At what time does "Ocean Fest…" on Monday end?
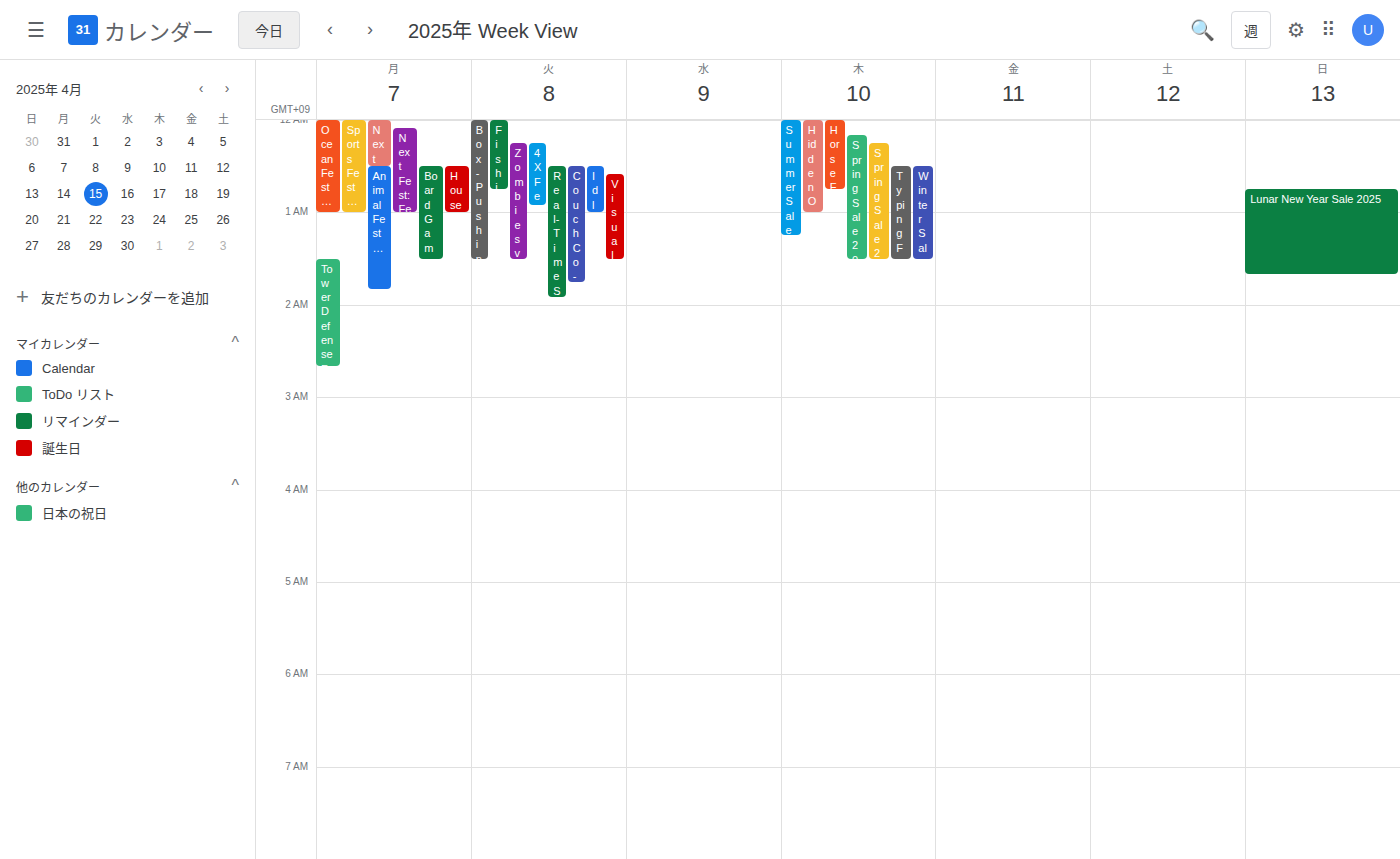
1:00 AM